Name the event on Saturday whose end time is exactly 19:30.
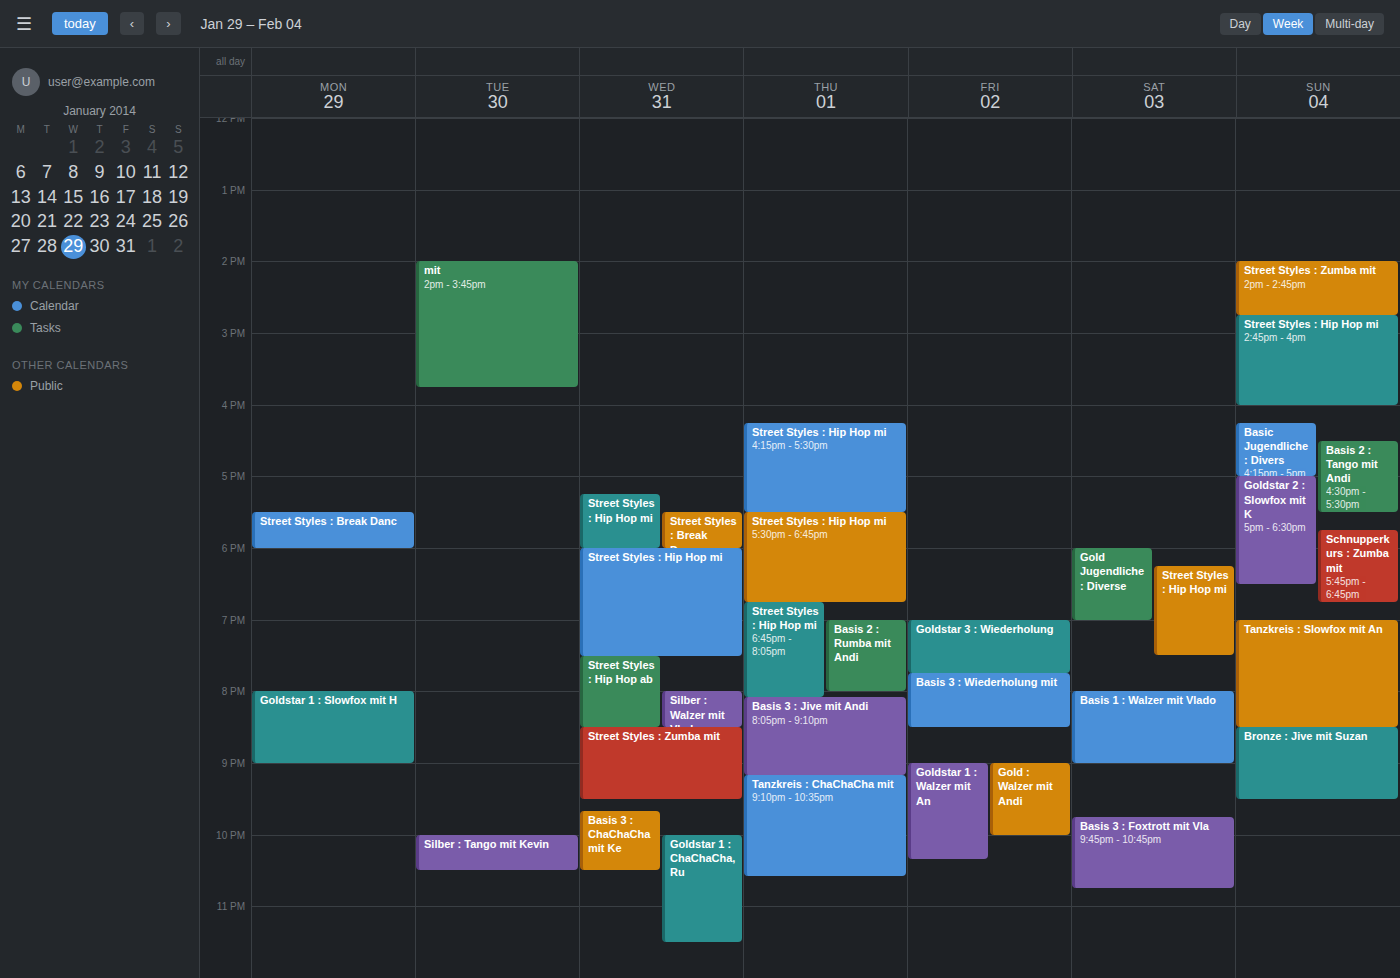
"Street Styles : Hip Hop mi"